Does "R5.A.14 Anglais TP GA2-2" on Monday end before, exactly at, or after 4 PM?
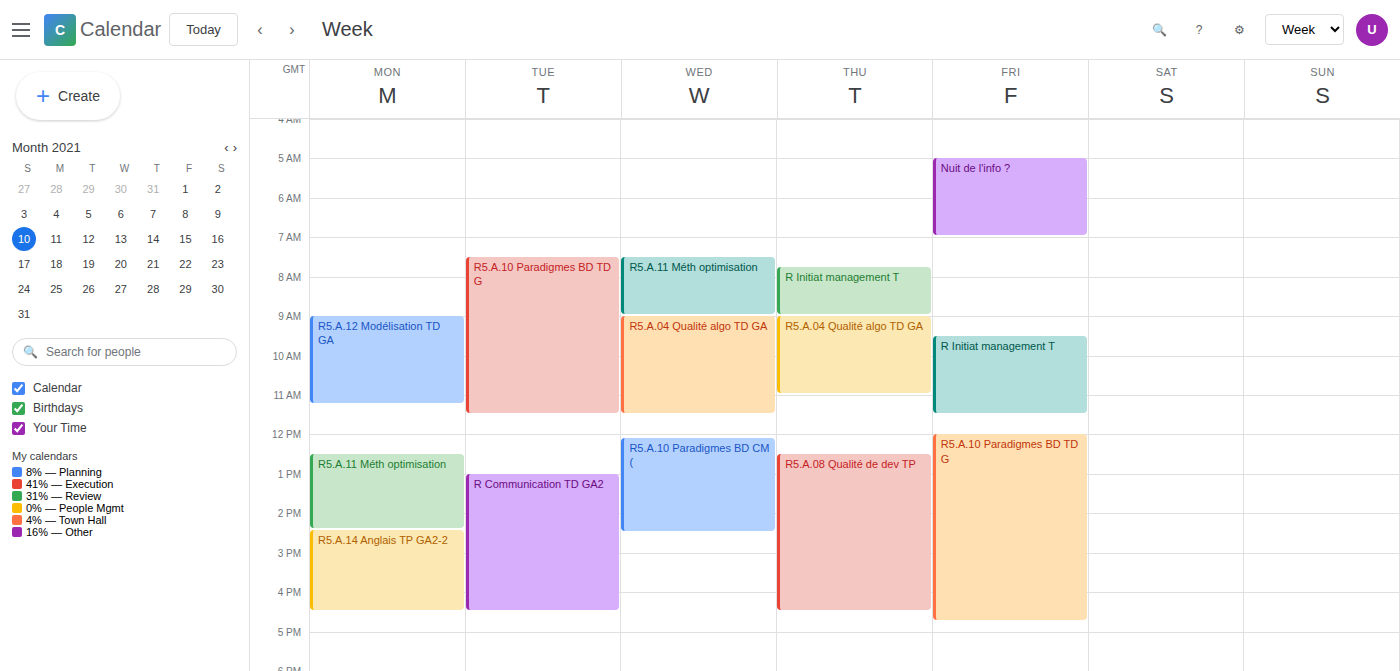
4:30 PM -- after 4 PM, 30 minutes below the 4 PM line.